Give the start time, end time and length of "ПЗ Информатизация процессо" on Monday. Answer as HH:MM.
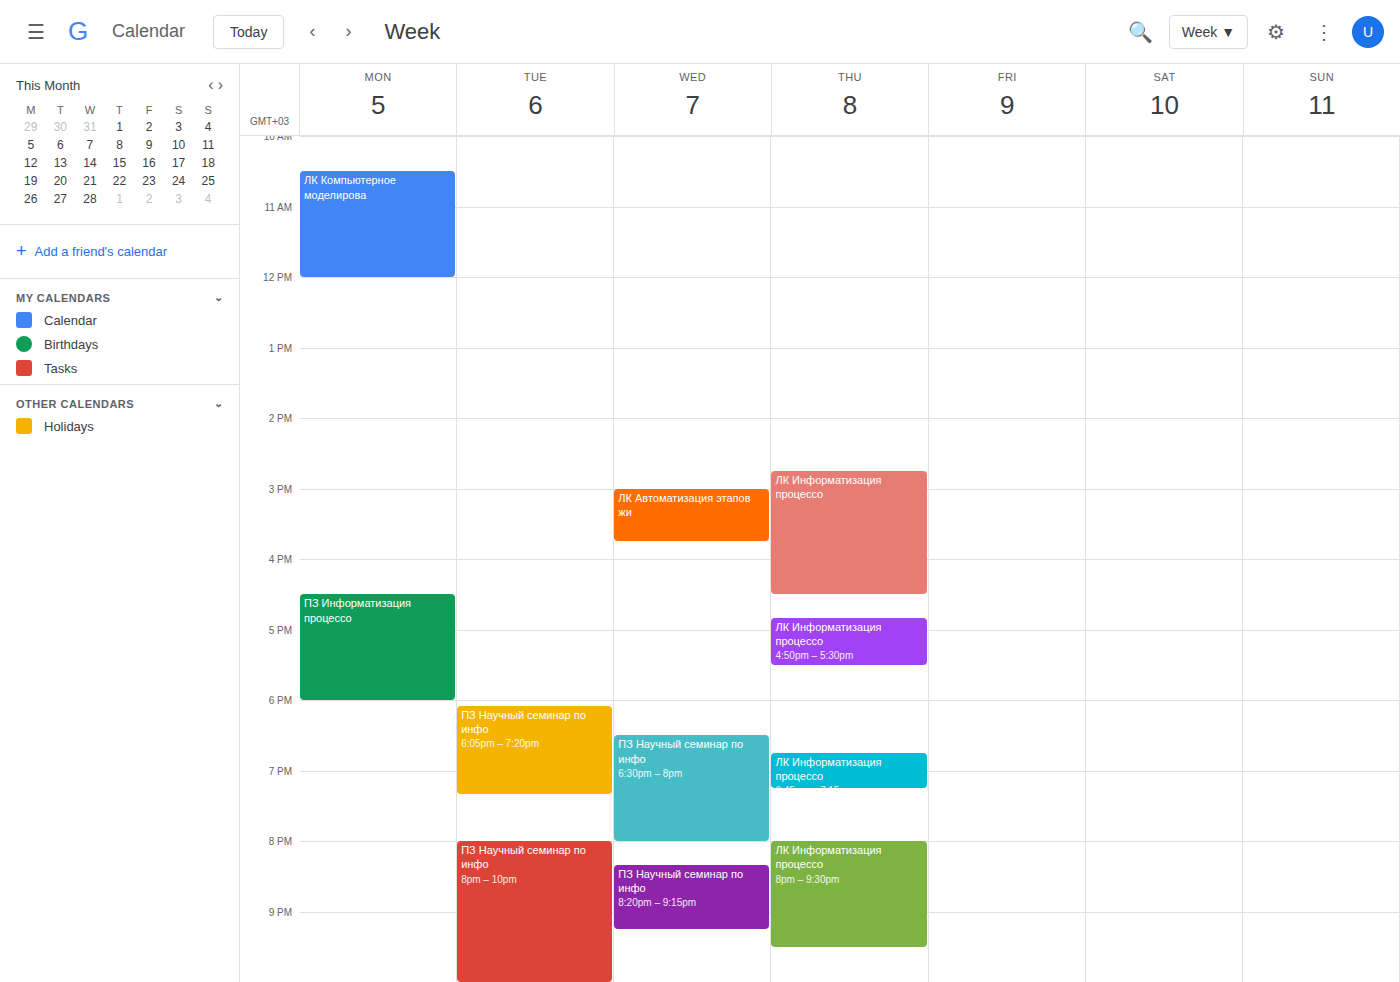
16:30 to 18:00, 1 hour 30 minutes